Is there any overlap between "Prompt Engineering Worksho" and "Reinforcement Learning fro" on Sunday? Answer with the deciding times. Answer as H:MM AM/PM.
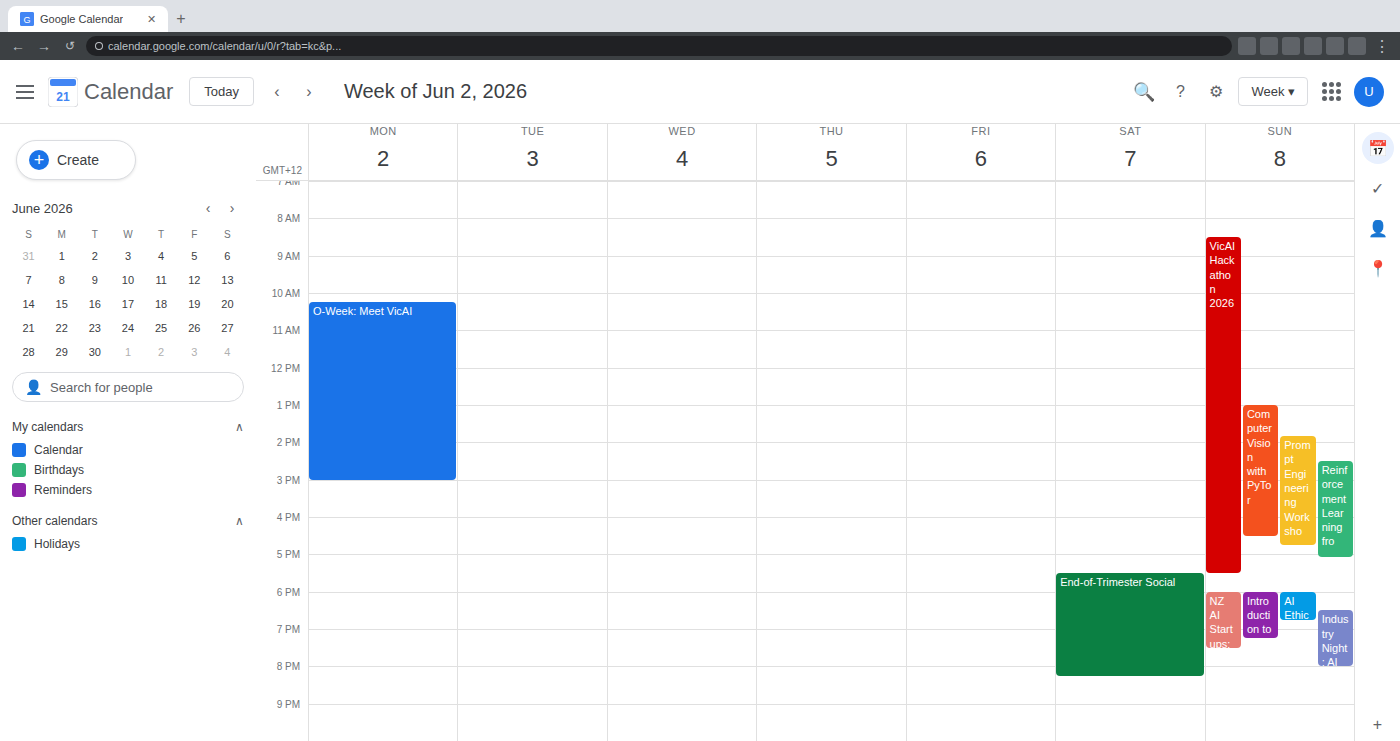
"Reinforcement Learning fro" starts at 2:30 PM, before "Prompt Engineering Worksho" ends at 4:45 PM -- they overlap.